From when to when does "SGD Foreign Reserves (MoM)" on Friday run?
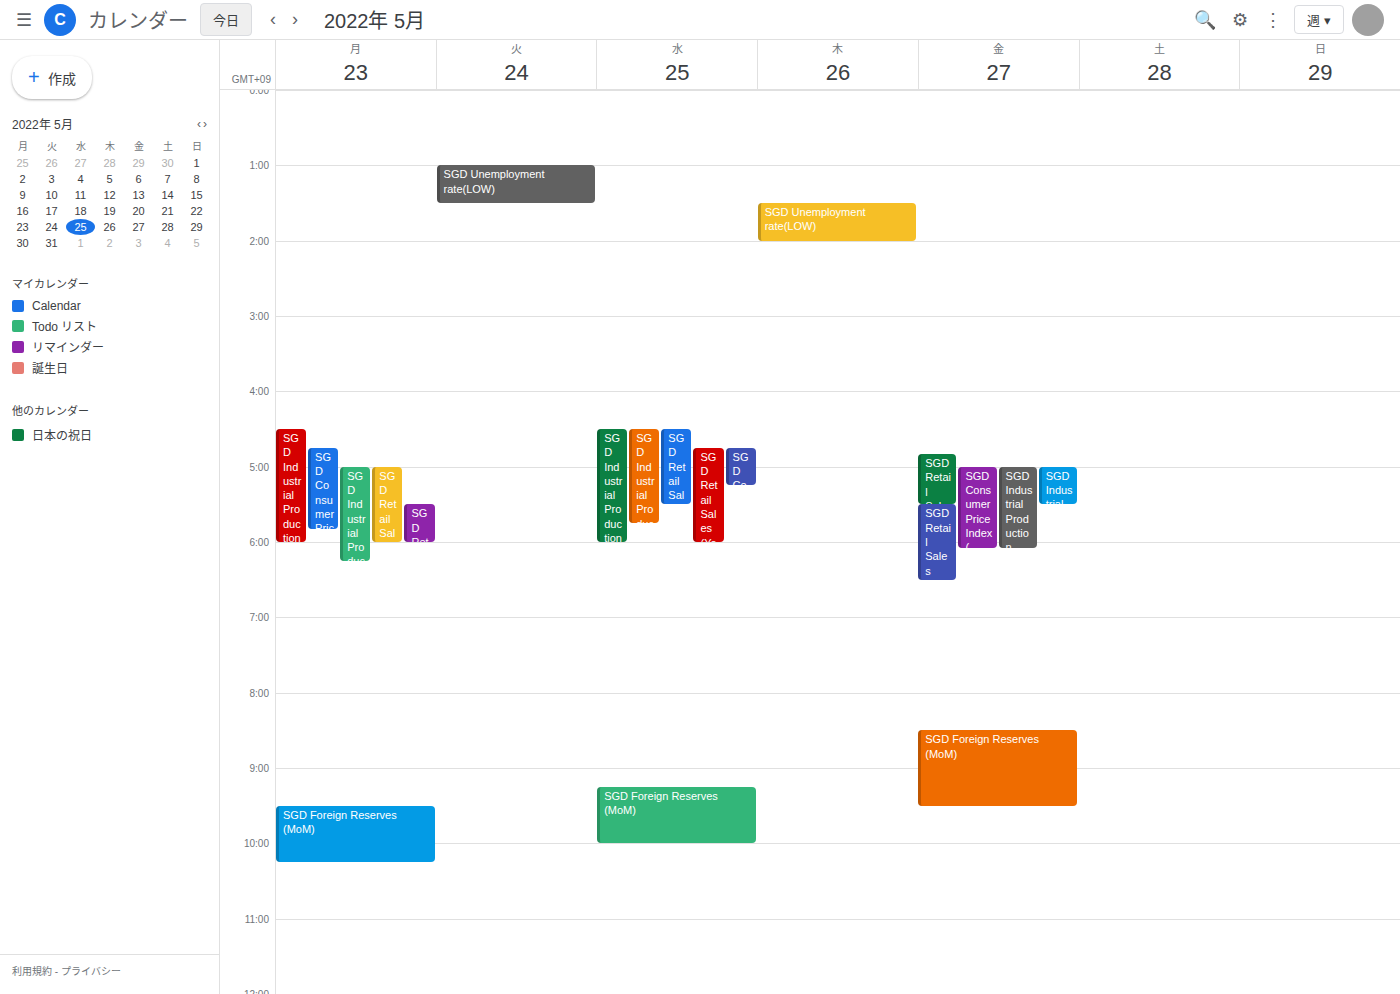
8:30 AM to 9:30 AM